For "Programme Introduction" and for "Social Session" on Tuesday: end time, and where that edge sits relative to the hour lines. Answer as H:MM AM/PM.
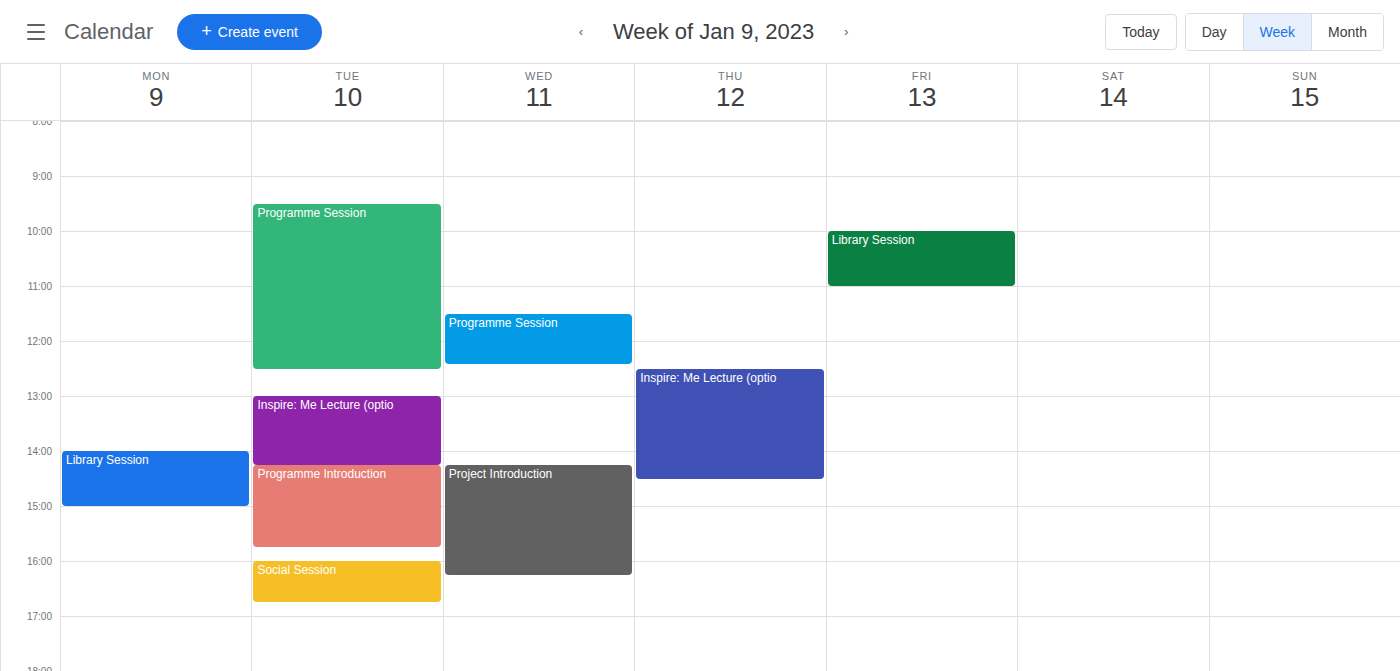
"Programme Introduction": 3:45 PM, neither: three quarters of the way from the 3 PM line to the 4 PM line. "Social Session": 4:45 PM, neither: three quarters of the way from the 4 PM line to the 5 PM line.